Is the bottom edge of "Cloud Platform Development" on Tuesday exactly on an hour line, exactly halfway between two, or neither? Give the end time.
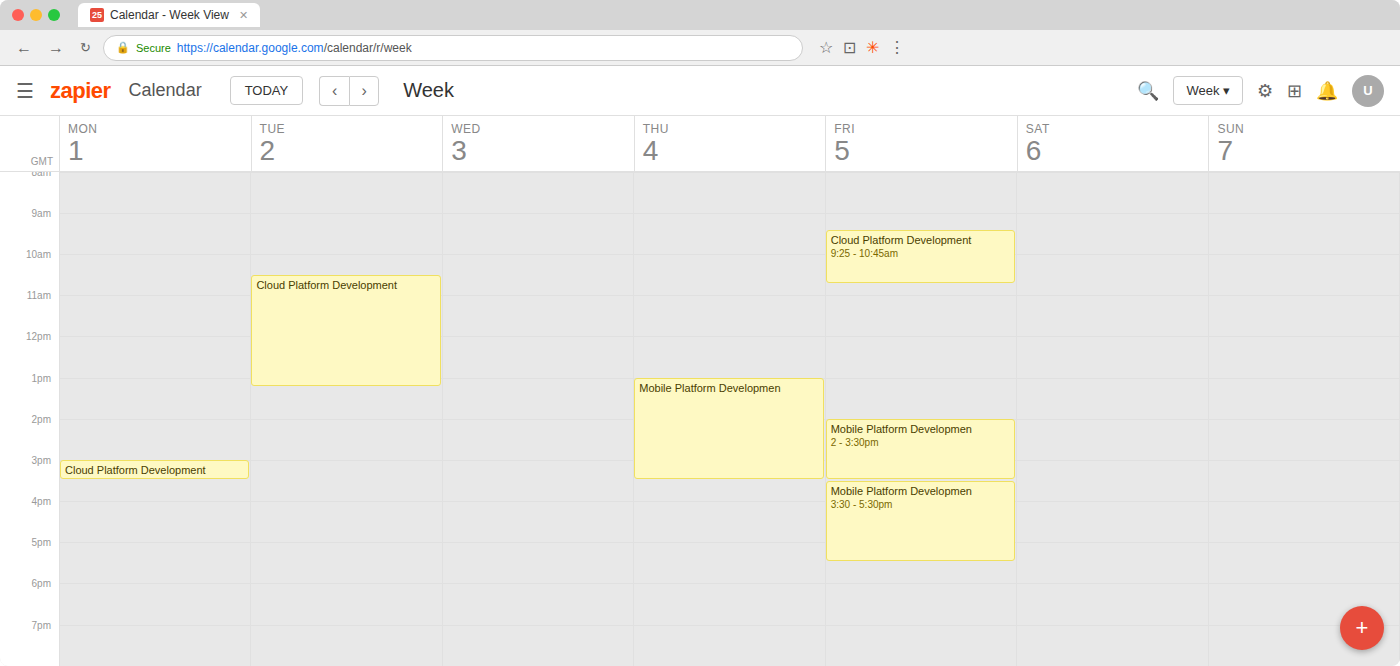
1:15 PM -- neither: a quarter of the way from the 1 PM line to the 2 PM line.